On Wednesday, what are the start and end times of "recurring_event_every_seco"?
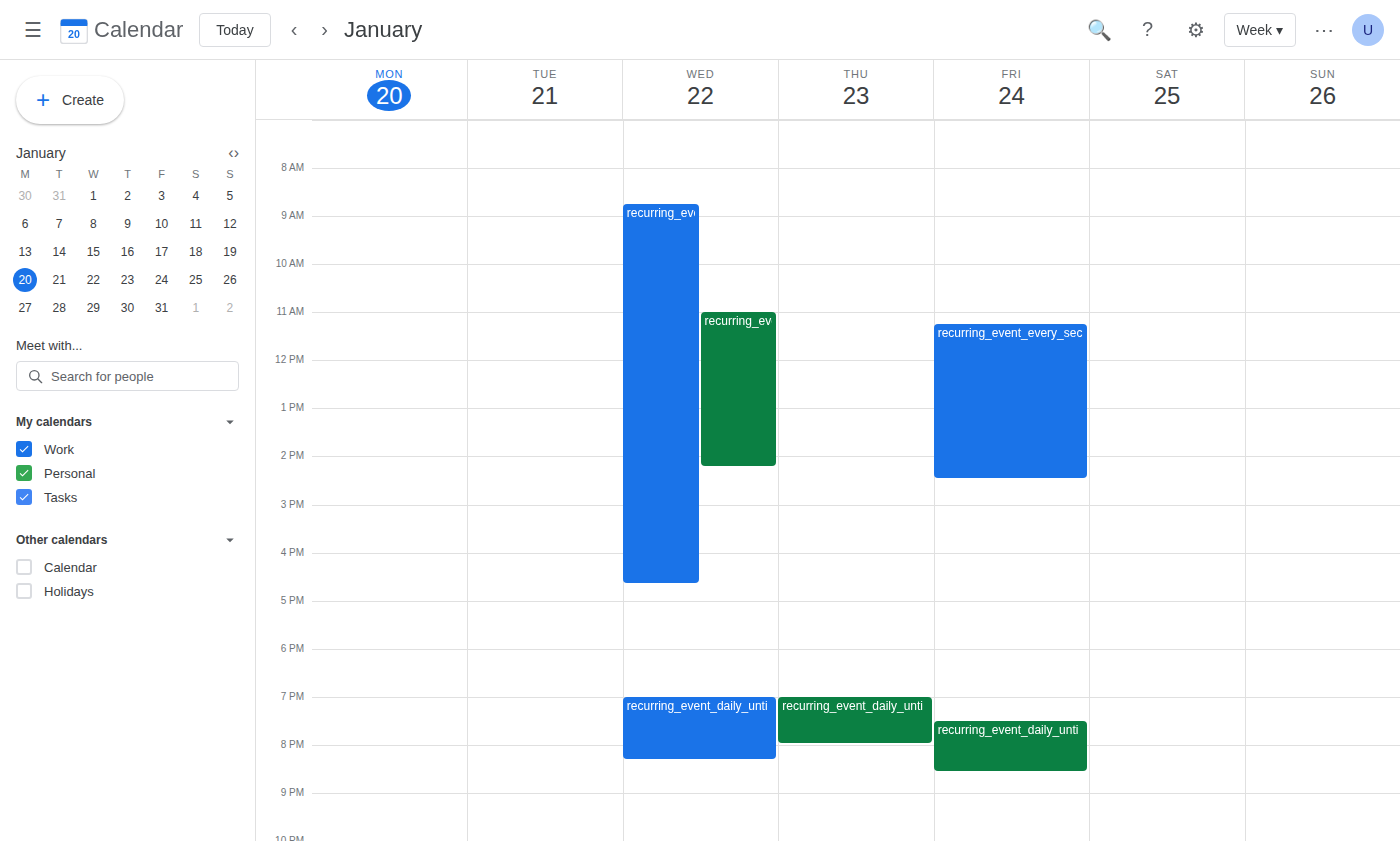
11:00 AM to 2:15 PM